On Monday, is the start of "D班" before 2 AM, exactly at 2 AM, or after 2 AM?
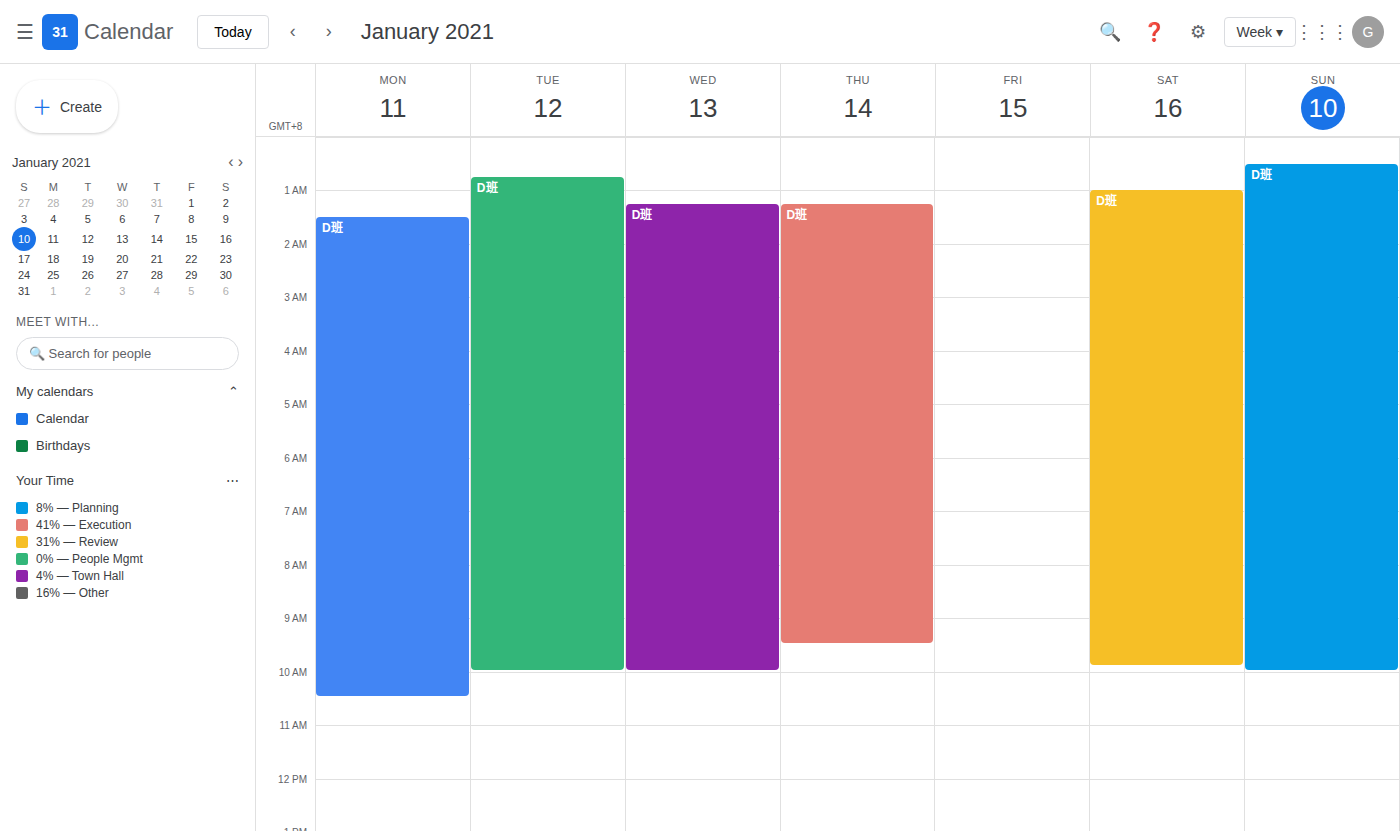
1:30 AM -- before 2 AM, 30 minutes above the 2 AM line.